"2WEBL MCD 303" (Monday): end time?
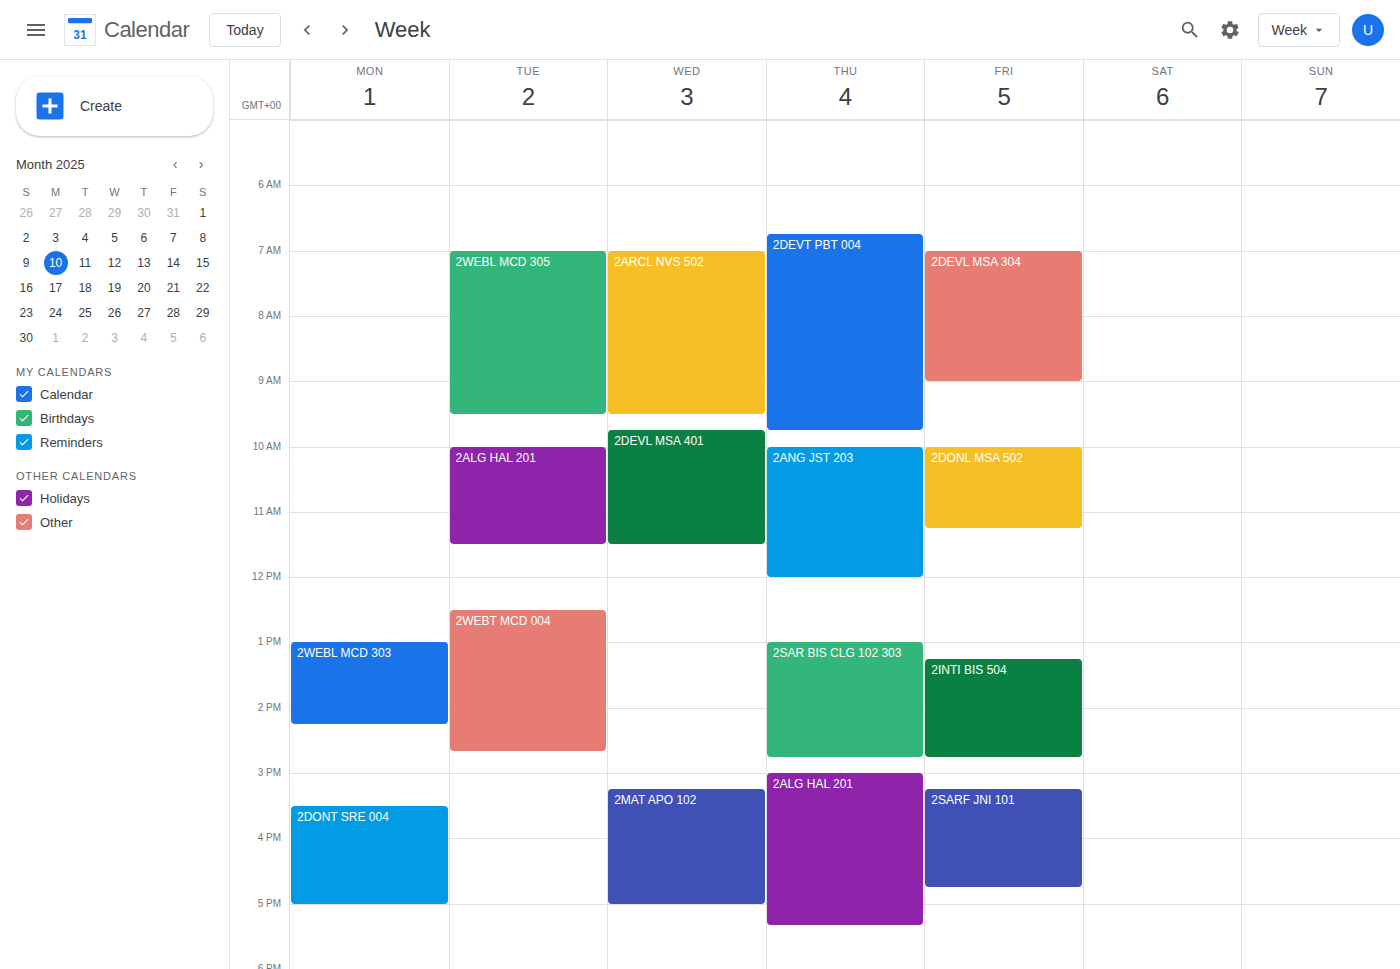
2:15 PM